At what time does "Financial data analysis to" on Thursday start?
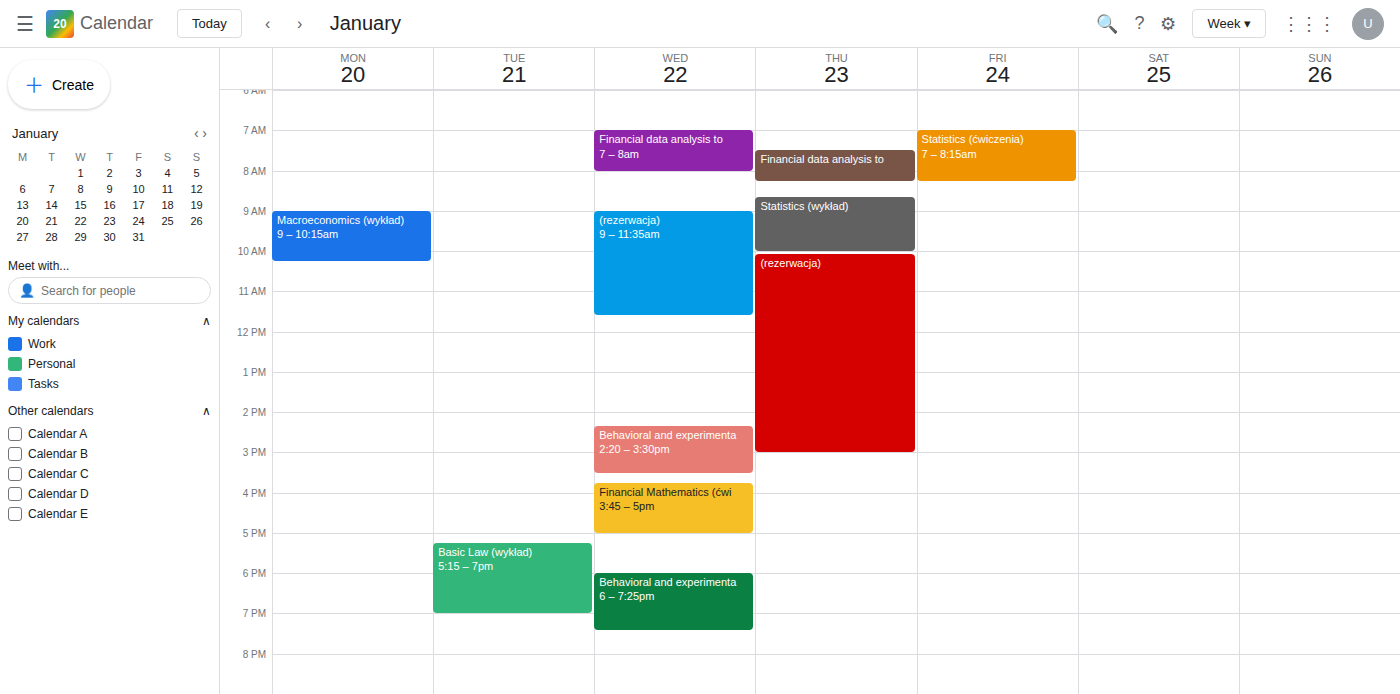
7:30 AM